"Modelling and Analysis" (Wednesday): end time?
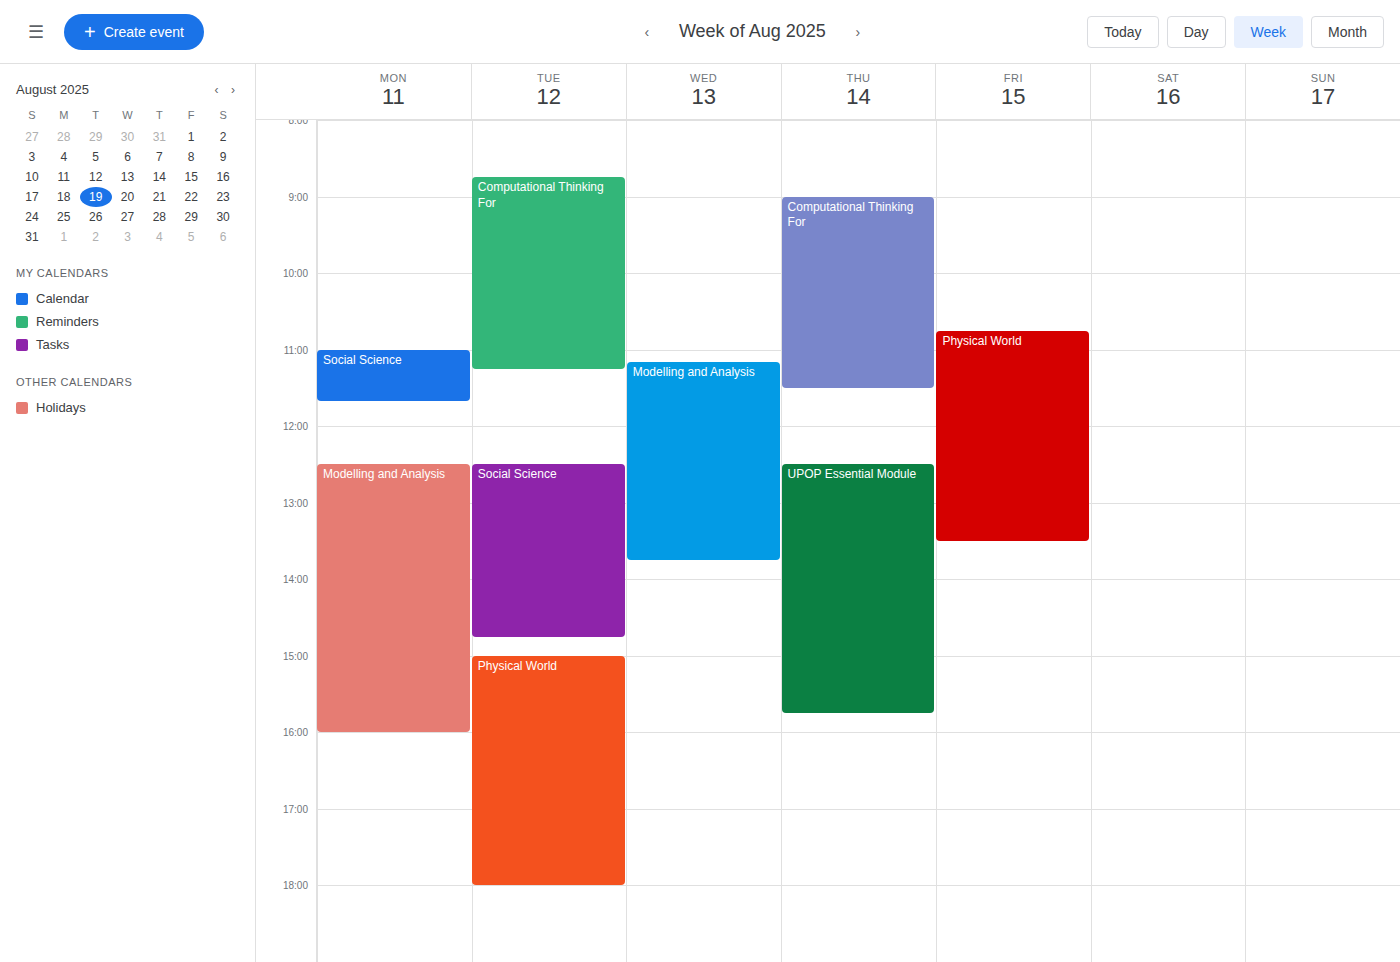
1:45 PM